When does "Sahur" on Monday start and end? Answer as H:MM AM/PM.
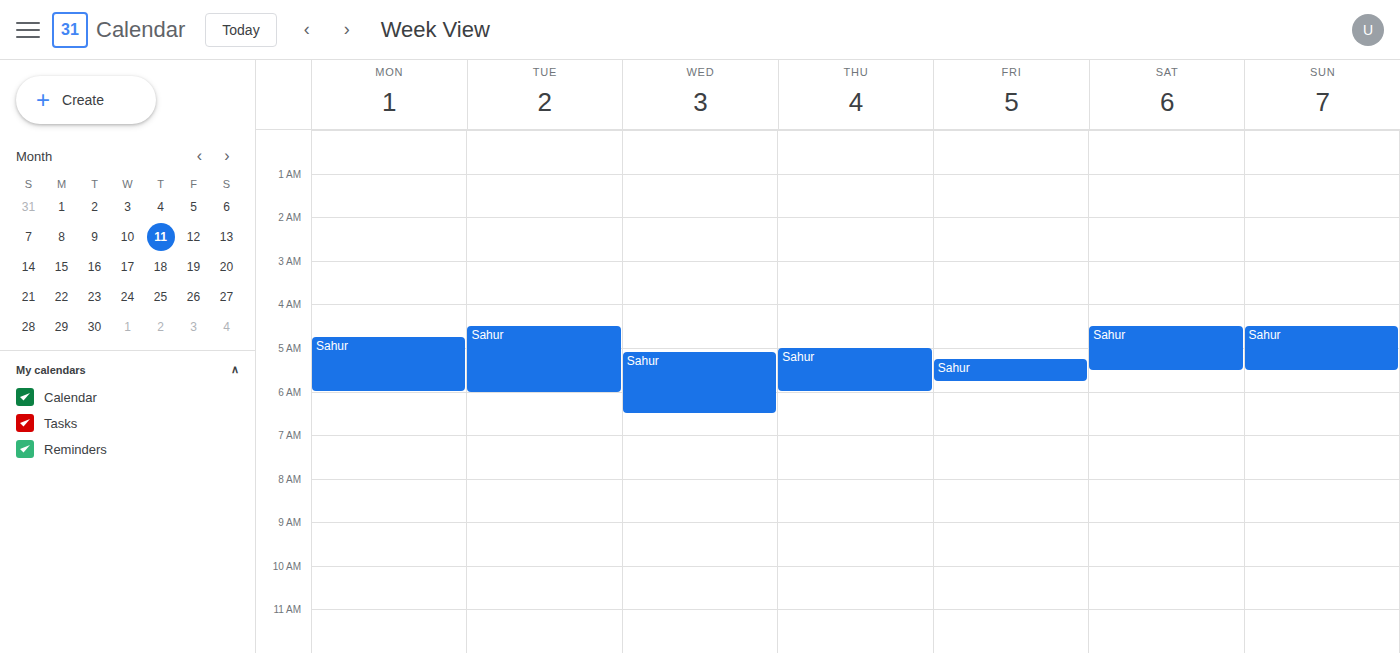
4:45 AM to 6:00 AM